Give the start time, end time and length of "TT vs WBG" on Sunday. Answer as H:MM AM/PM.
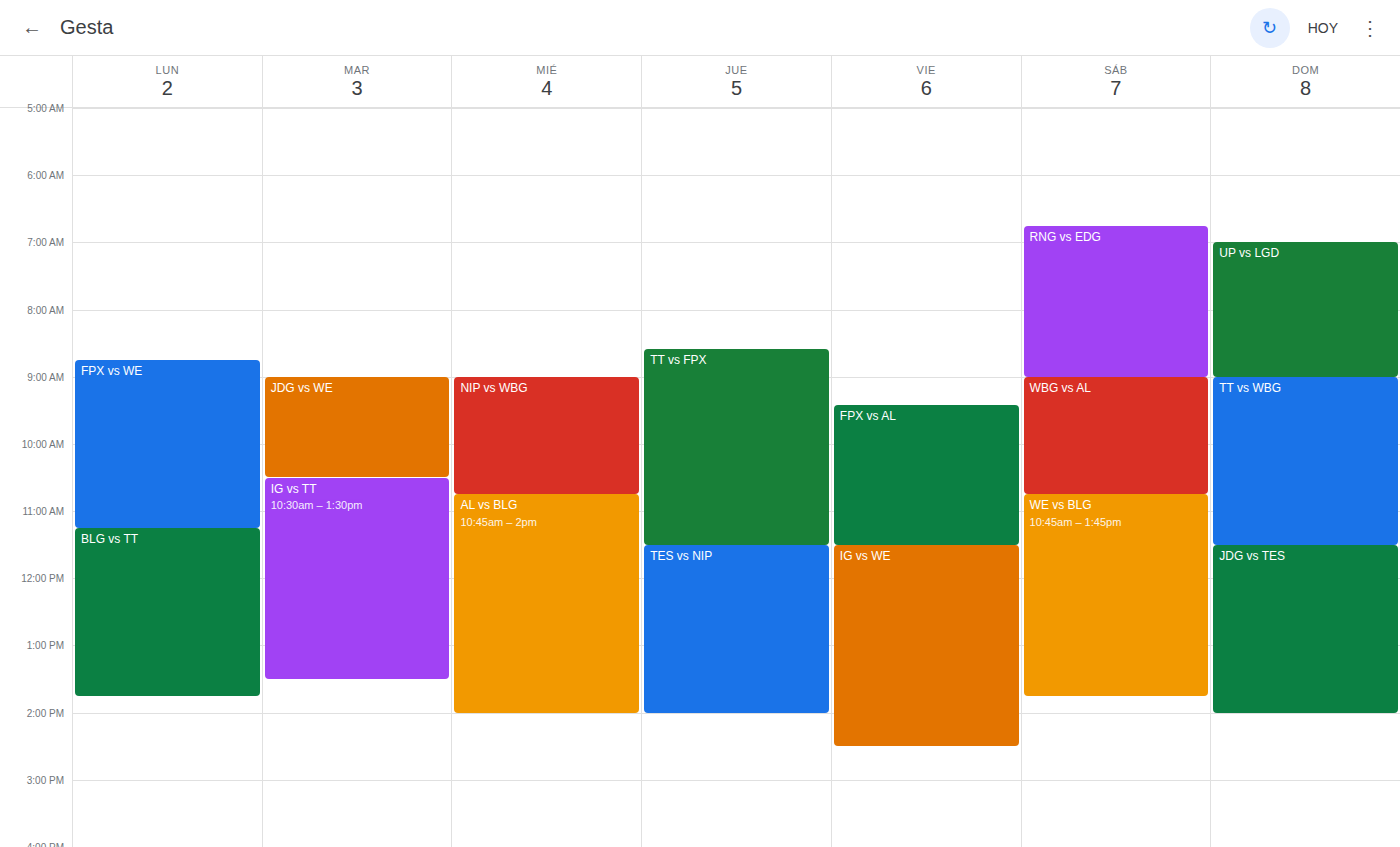
9:00 AM to 11:30 AM, 2 hours 30 minutes